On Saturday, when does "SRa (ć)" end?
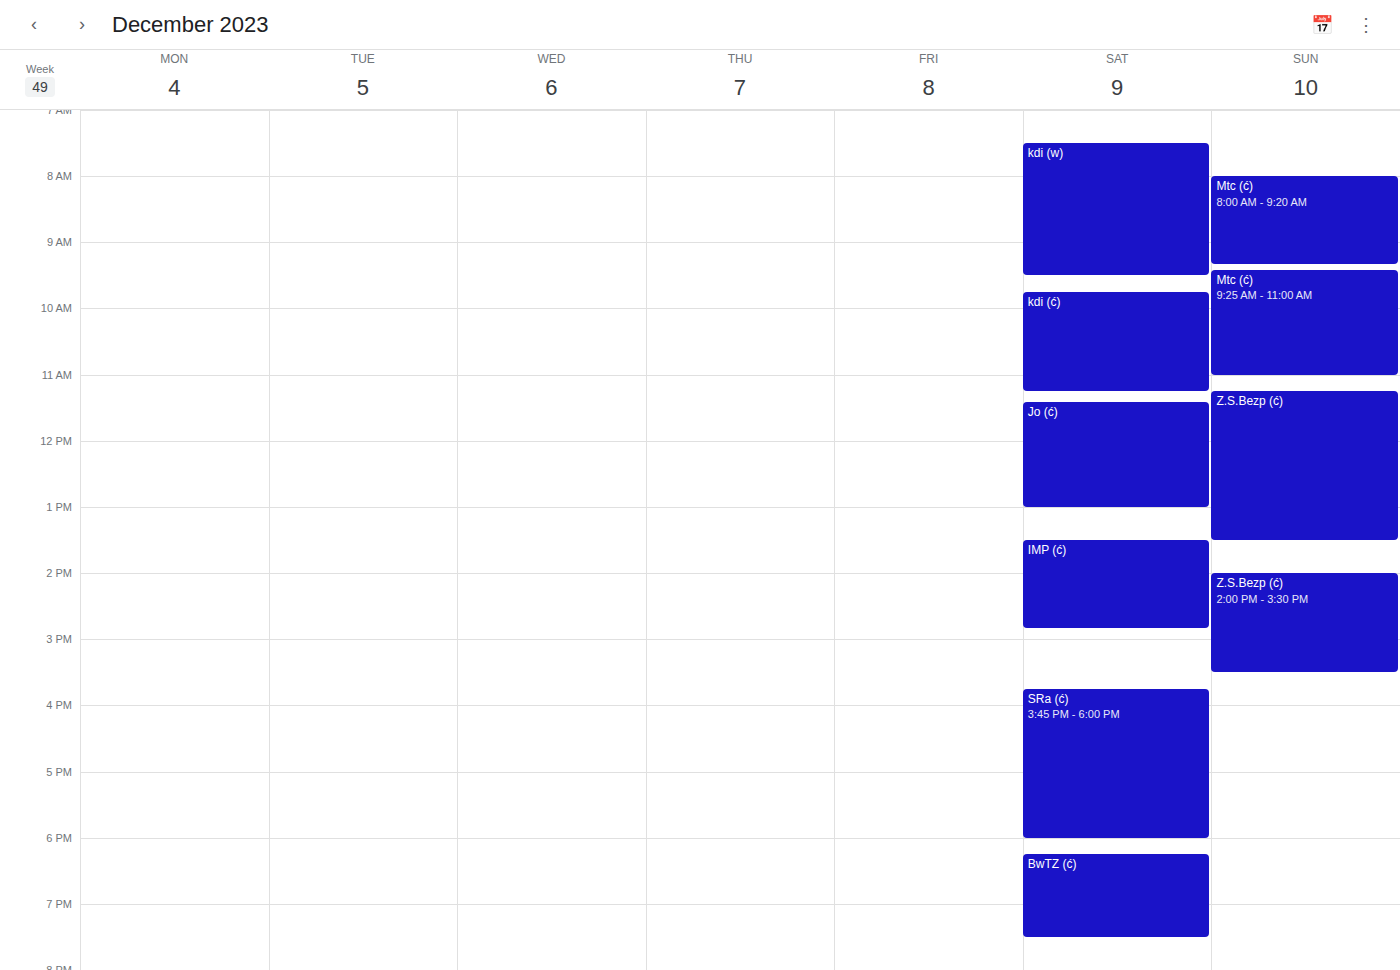
6:00 PM